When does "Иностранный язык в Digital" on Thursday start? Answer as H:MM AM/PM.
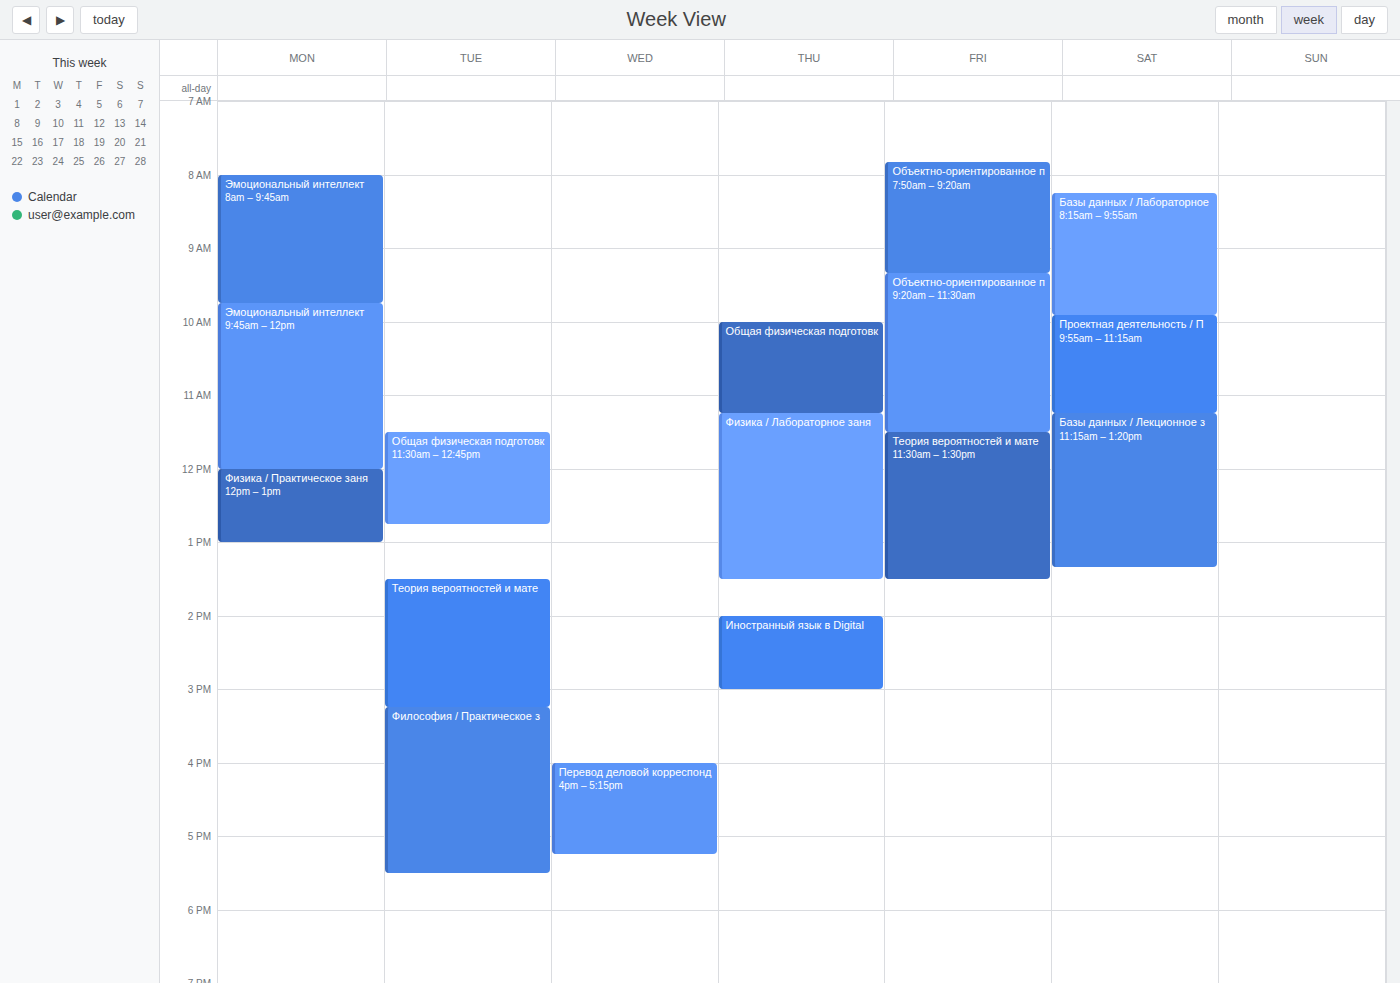
2:00 PM